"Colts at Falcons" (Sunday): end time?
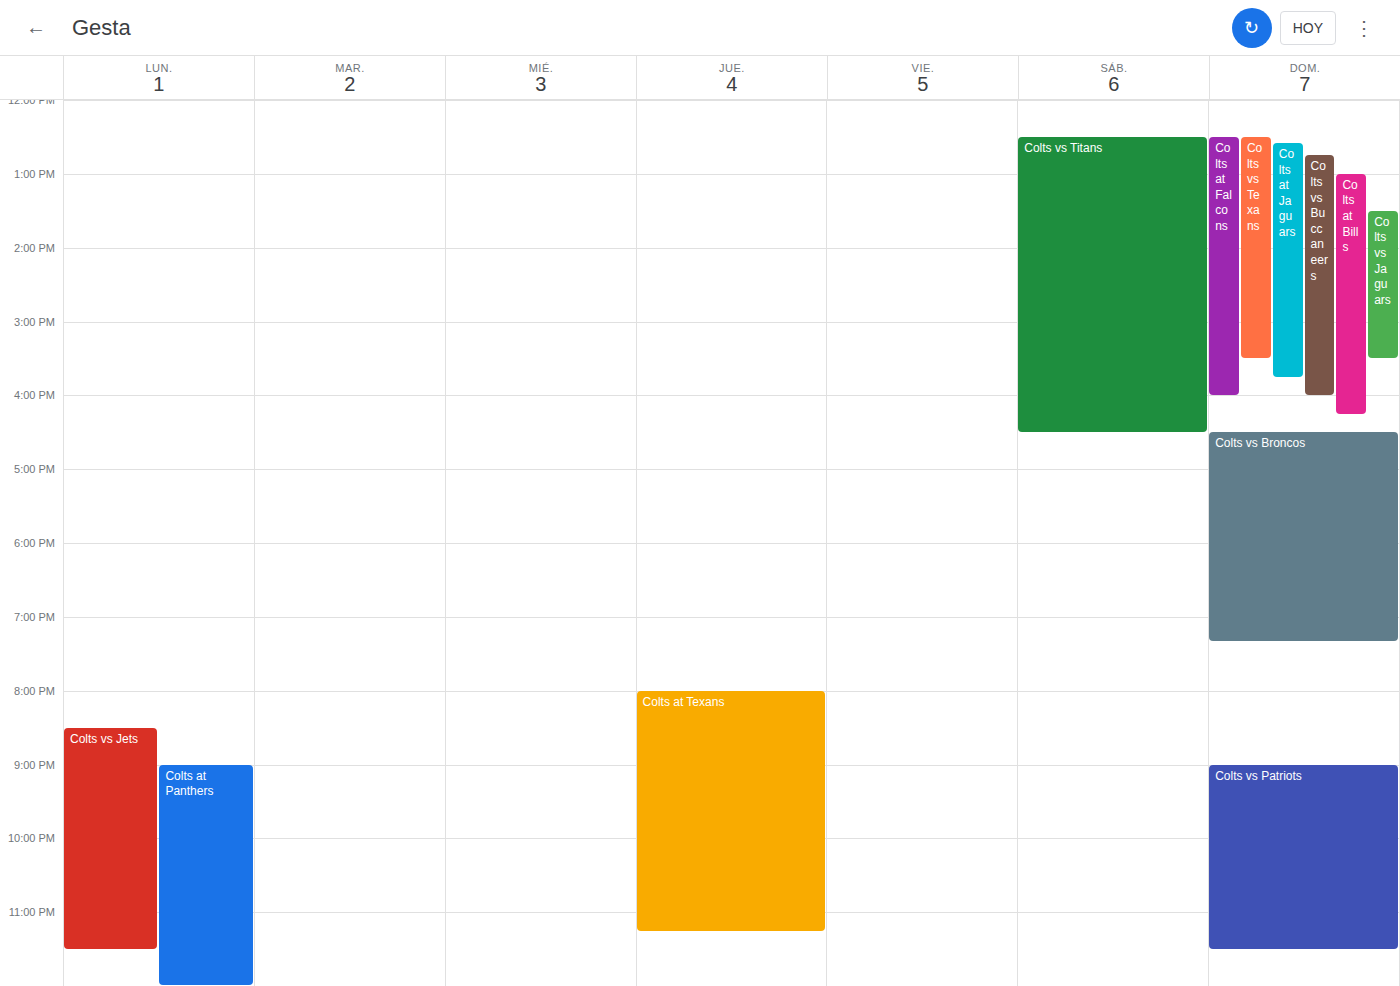
16:00